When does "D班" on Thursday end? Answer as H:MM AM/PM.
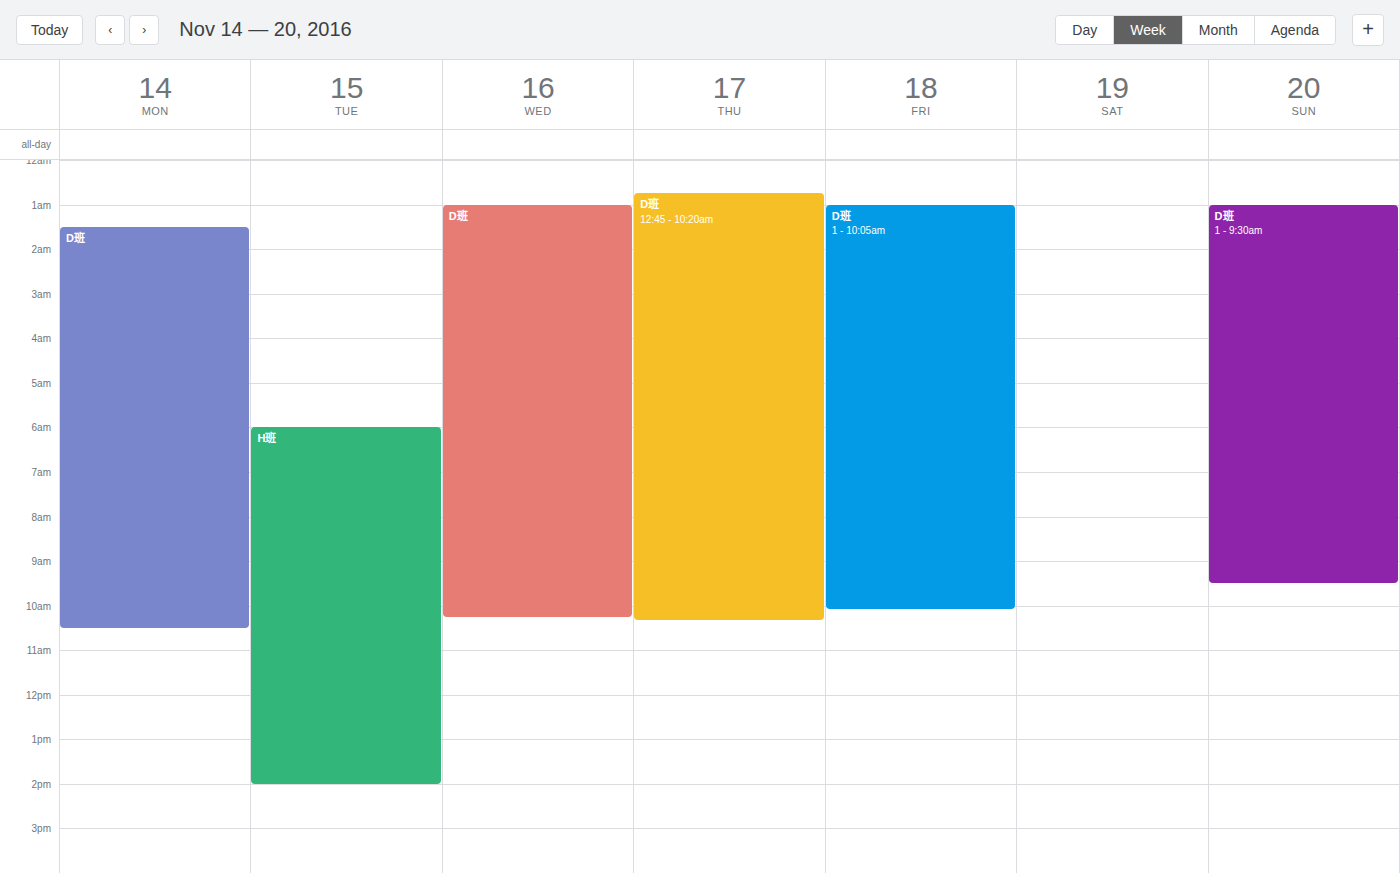
10:20 AM